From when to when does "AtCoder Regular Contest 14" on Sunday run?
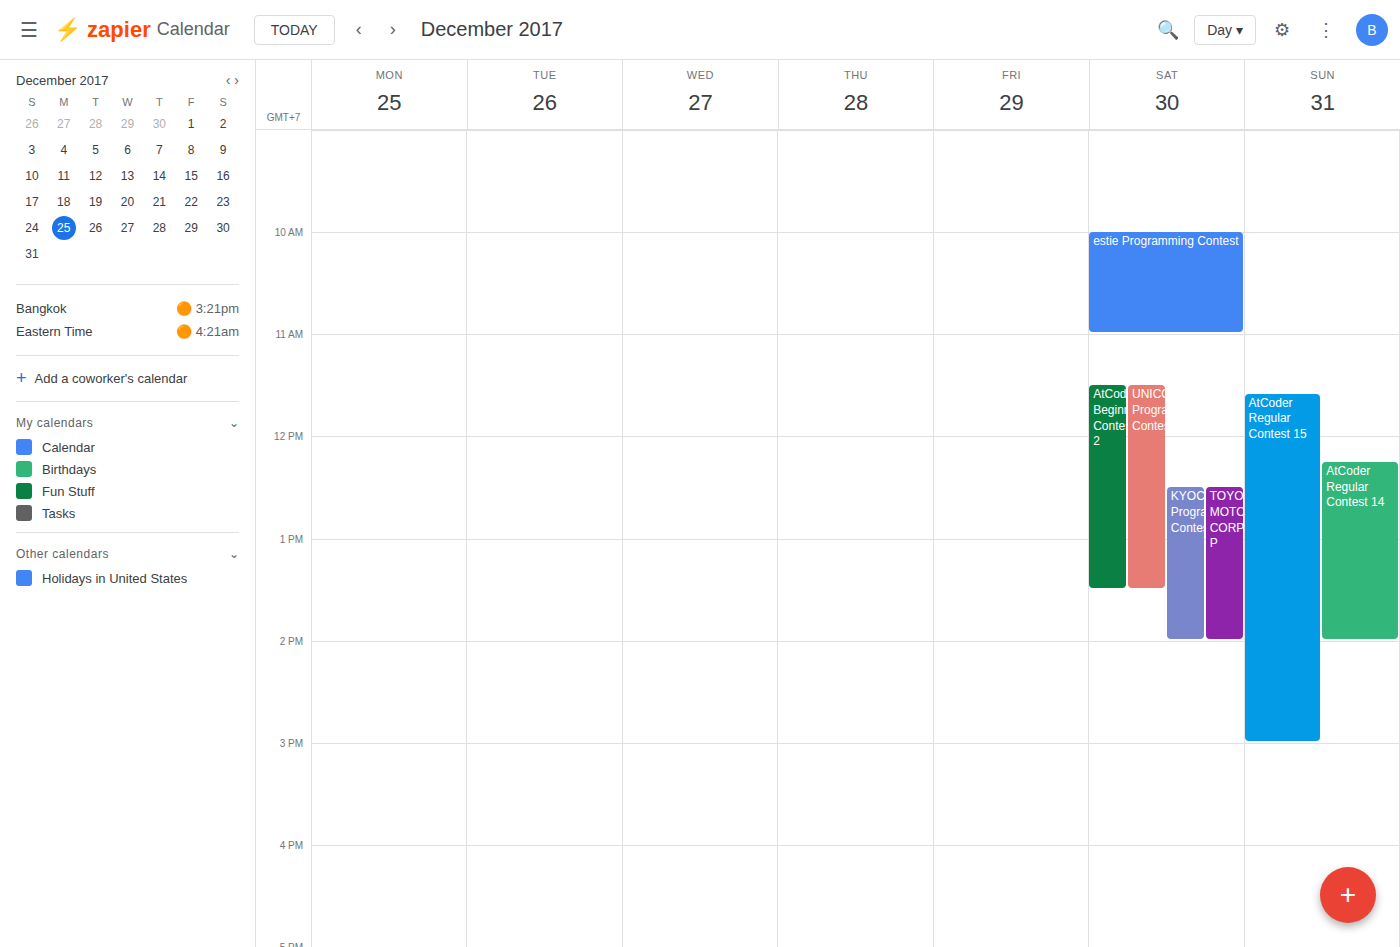
12:15 to 14:00